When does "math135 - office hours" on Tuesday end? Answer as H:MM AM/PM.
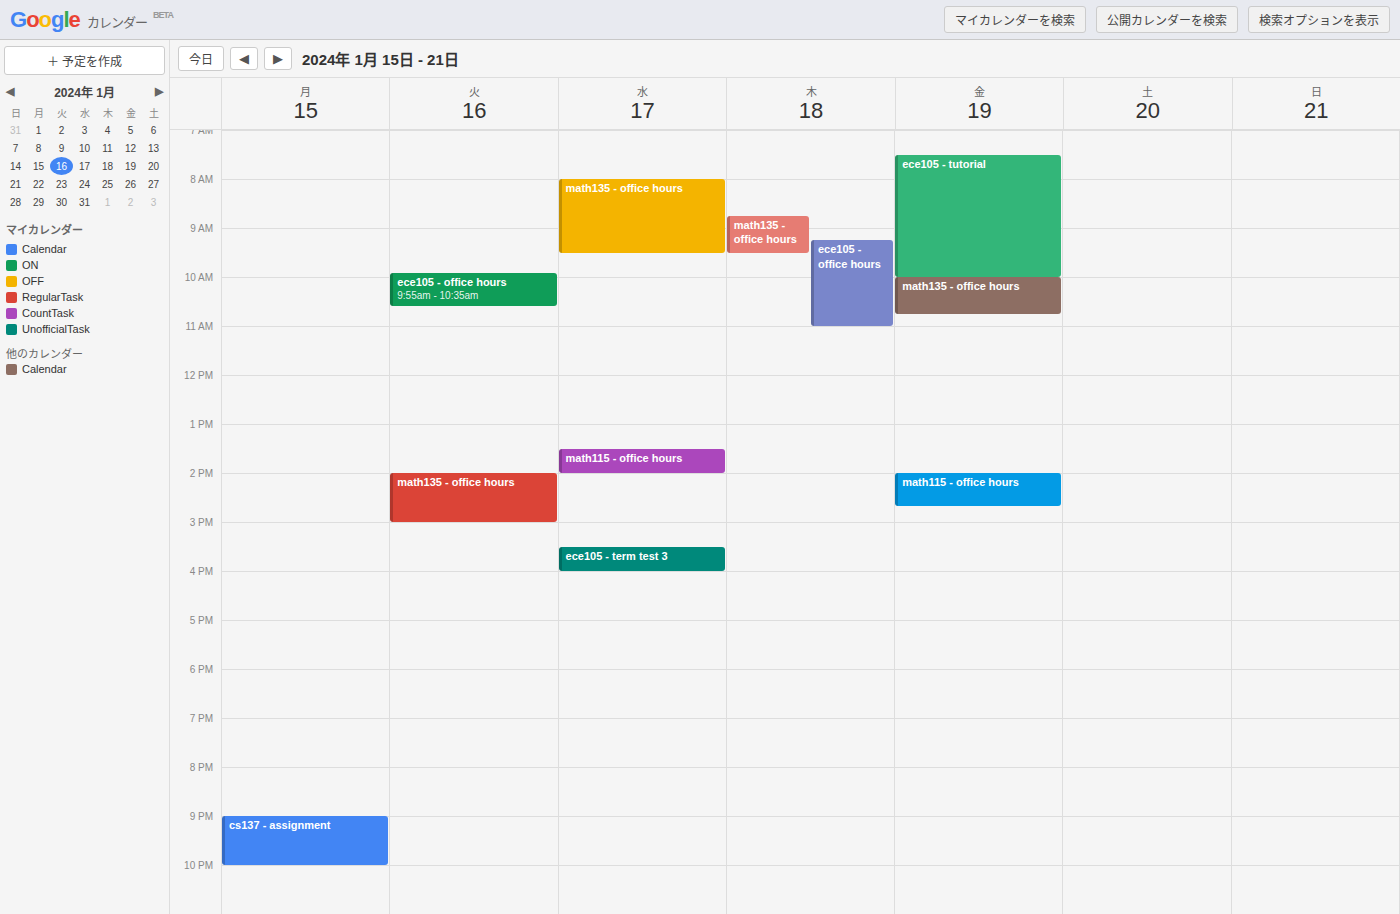
3:00 PM